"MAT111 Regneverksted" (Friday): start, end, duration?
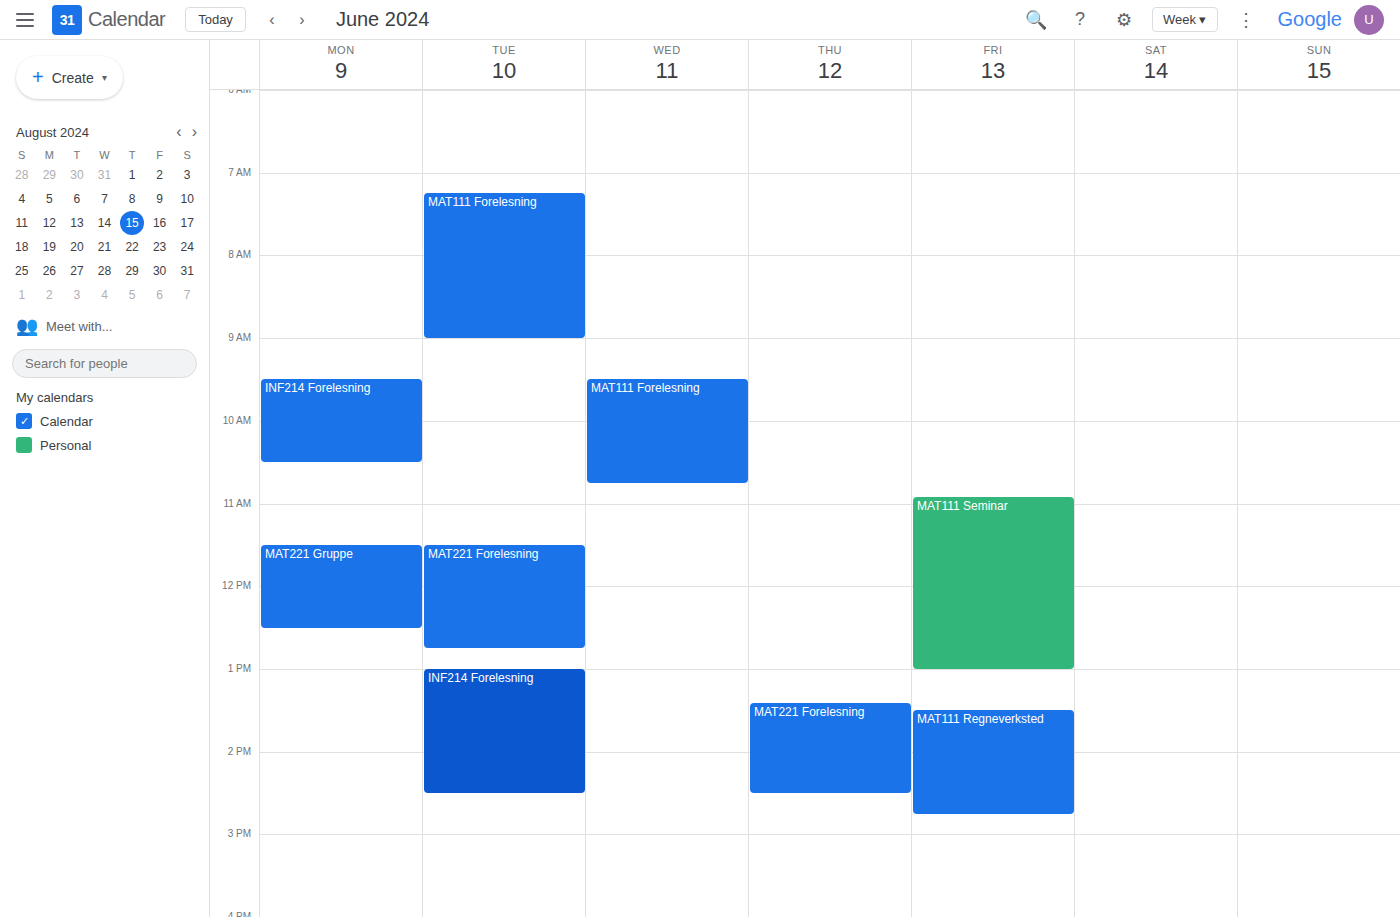
1:30 PM to 2:45 PM, 1 hour 15 minutes